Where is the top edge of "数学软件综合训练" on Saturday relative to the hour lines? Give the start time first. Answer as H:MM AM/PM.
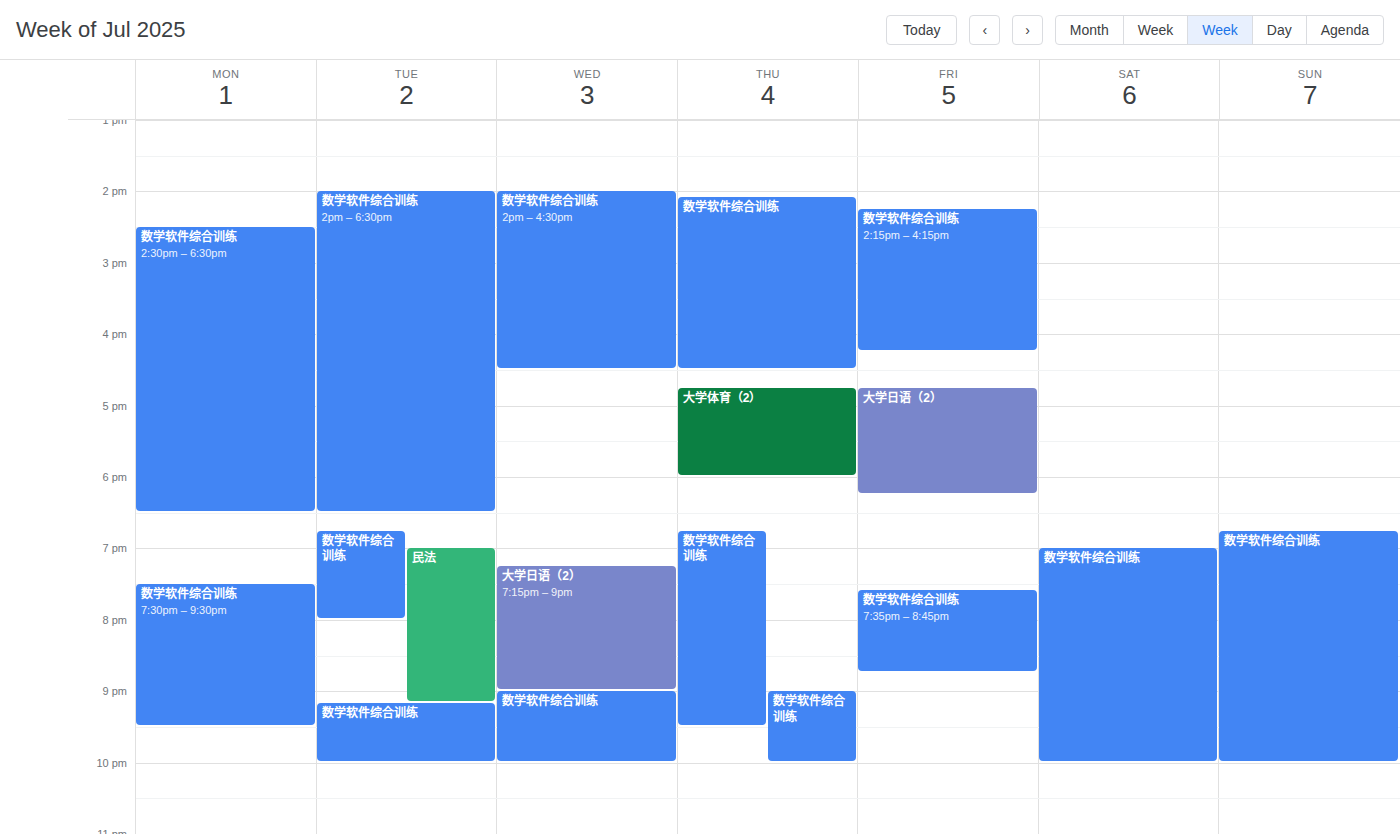
7:00 PM -- exactly on the 7 PM line.